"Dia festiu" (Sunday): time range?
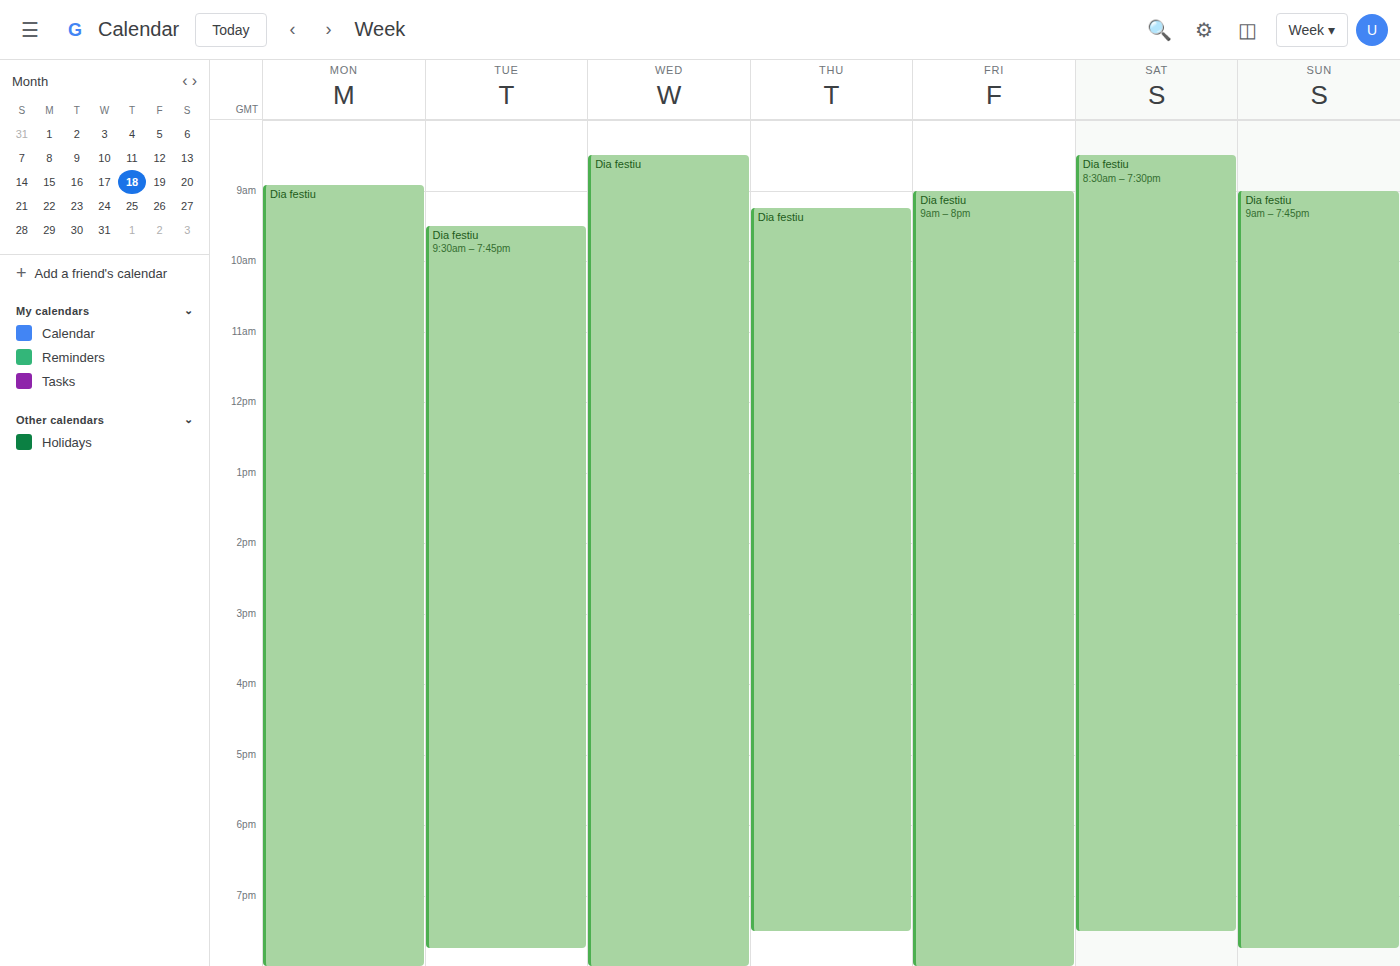
9:00 AM to 7:45 PM